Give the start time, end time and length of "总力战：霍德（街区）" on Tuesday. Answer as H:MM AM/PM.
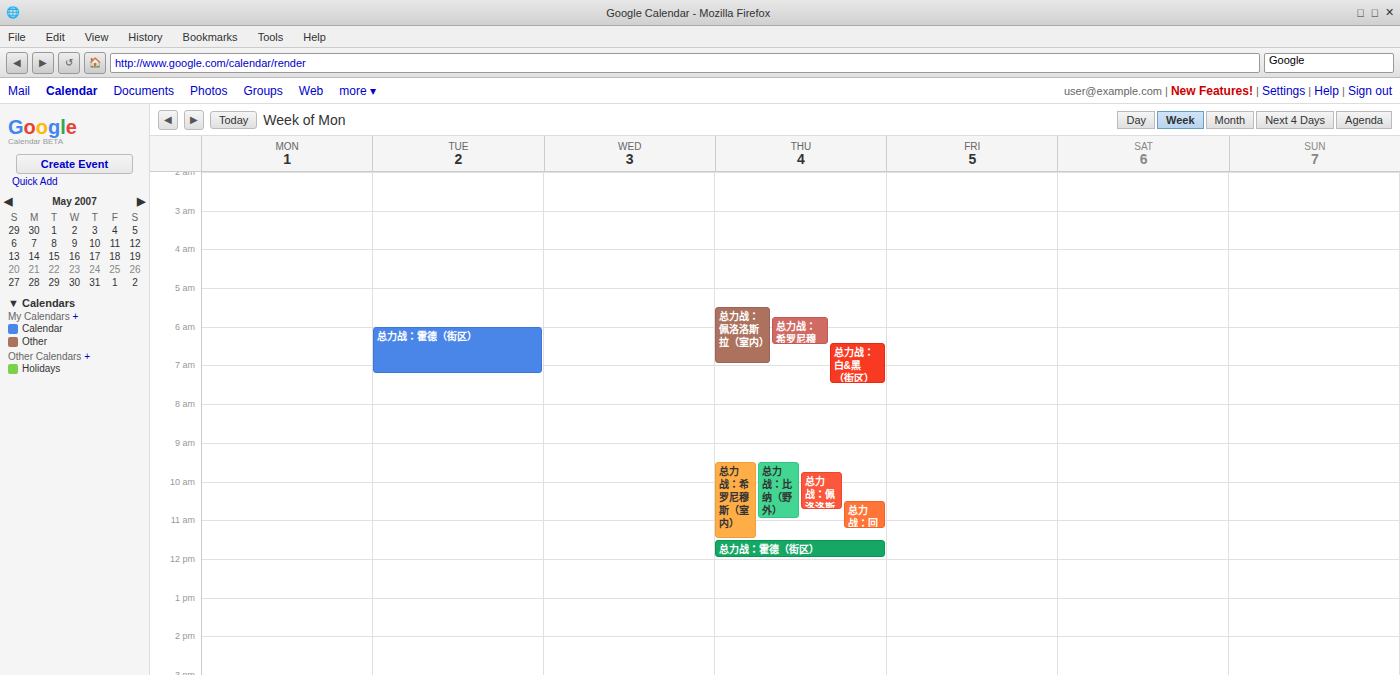
6:00 AM to 7:15 AM, 1 hour 15 minutes